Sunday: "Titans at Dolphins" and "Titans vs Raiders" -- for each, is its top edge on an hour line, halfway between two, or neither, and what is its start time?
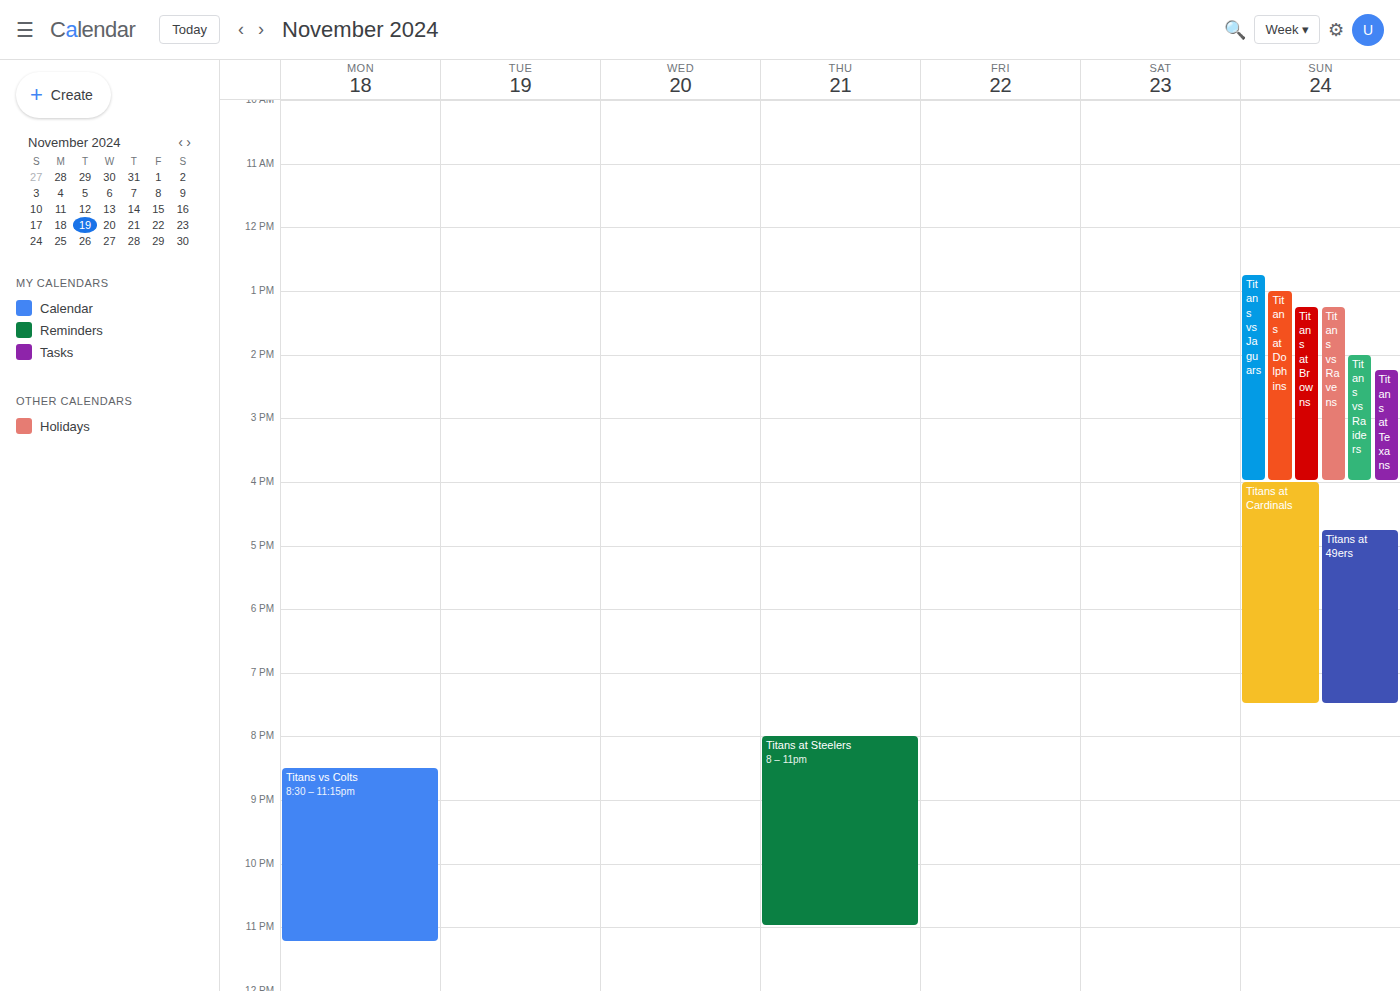
"Titans at Dolphins": 1:00 PM, exactly on the 1 PM line. "Titans vs Raiders": 2:00 PM, exactly on the 2 PM line.